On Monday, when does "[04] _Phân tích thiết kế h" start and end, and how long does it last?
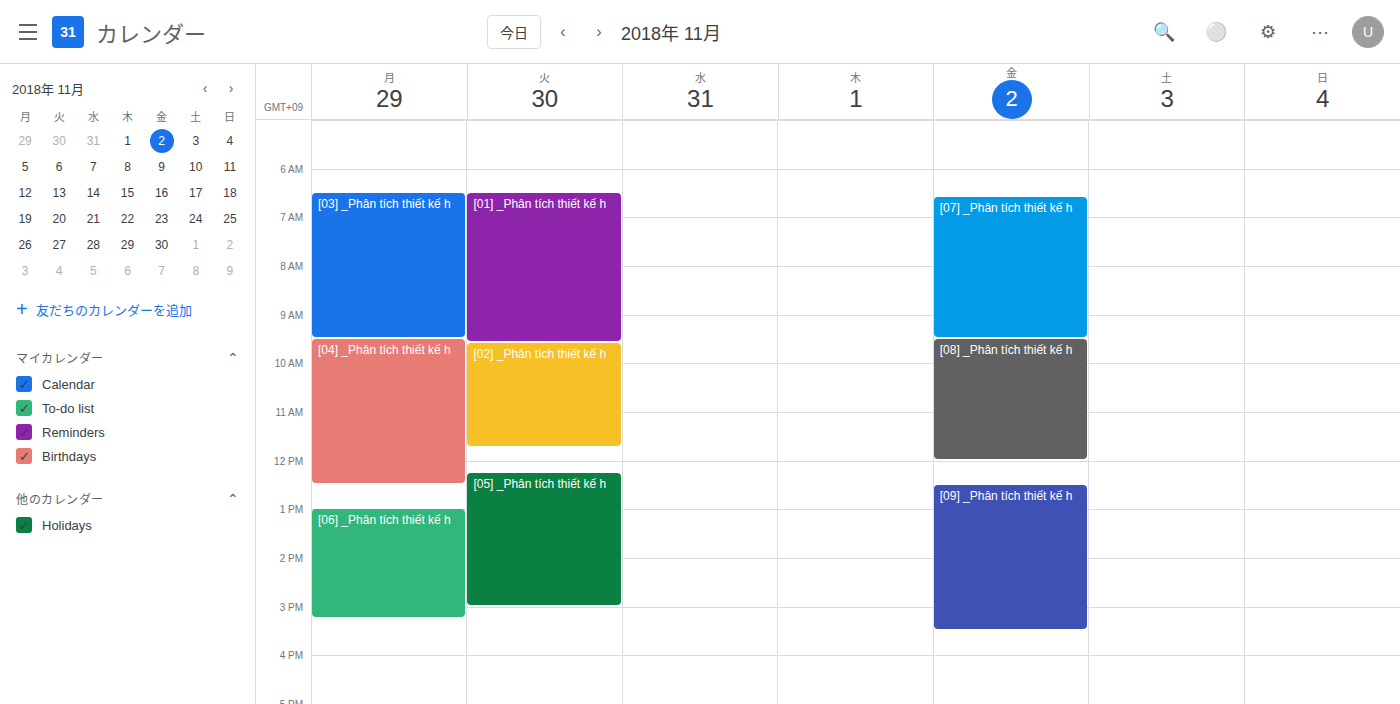
9:30 AM to 12:30 PM, 3 hours